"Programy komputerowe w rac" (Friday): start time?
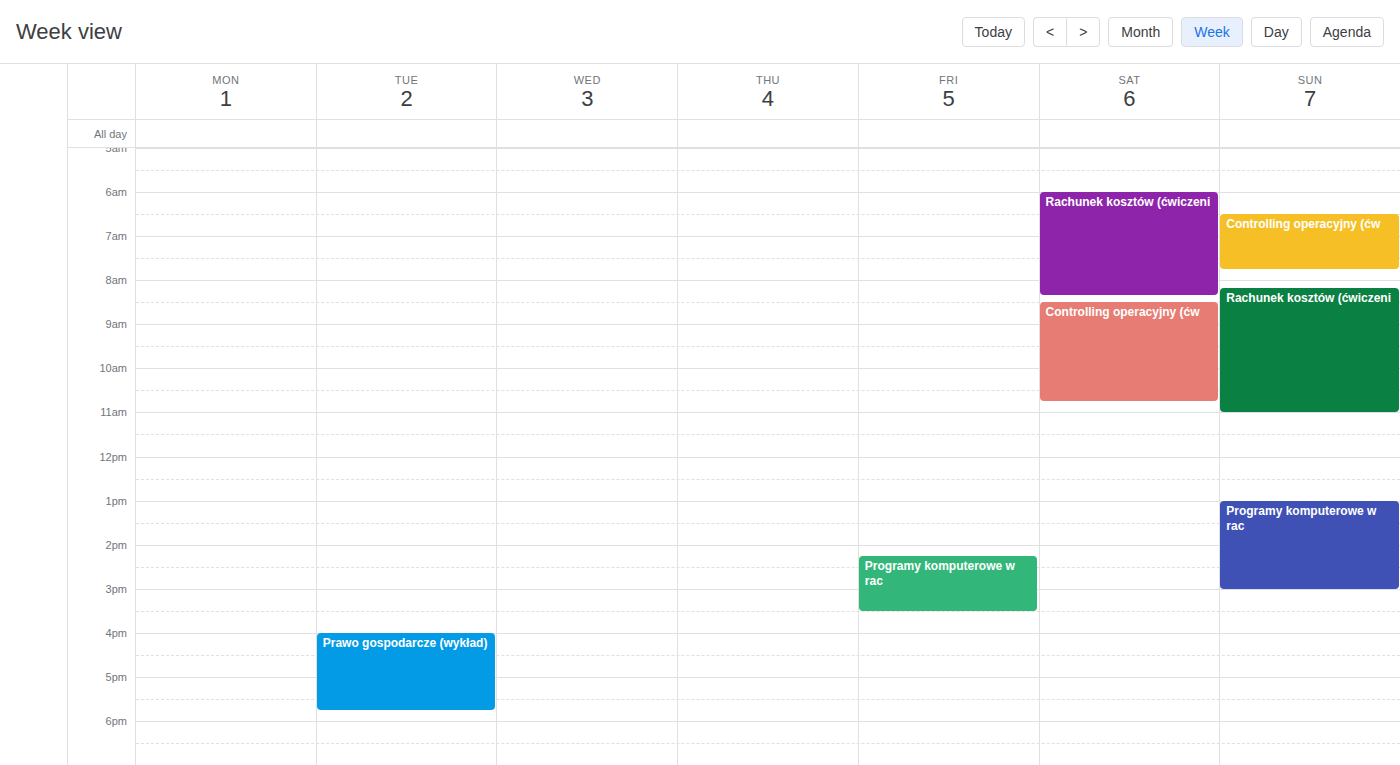
2:15 PM